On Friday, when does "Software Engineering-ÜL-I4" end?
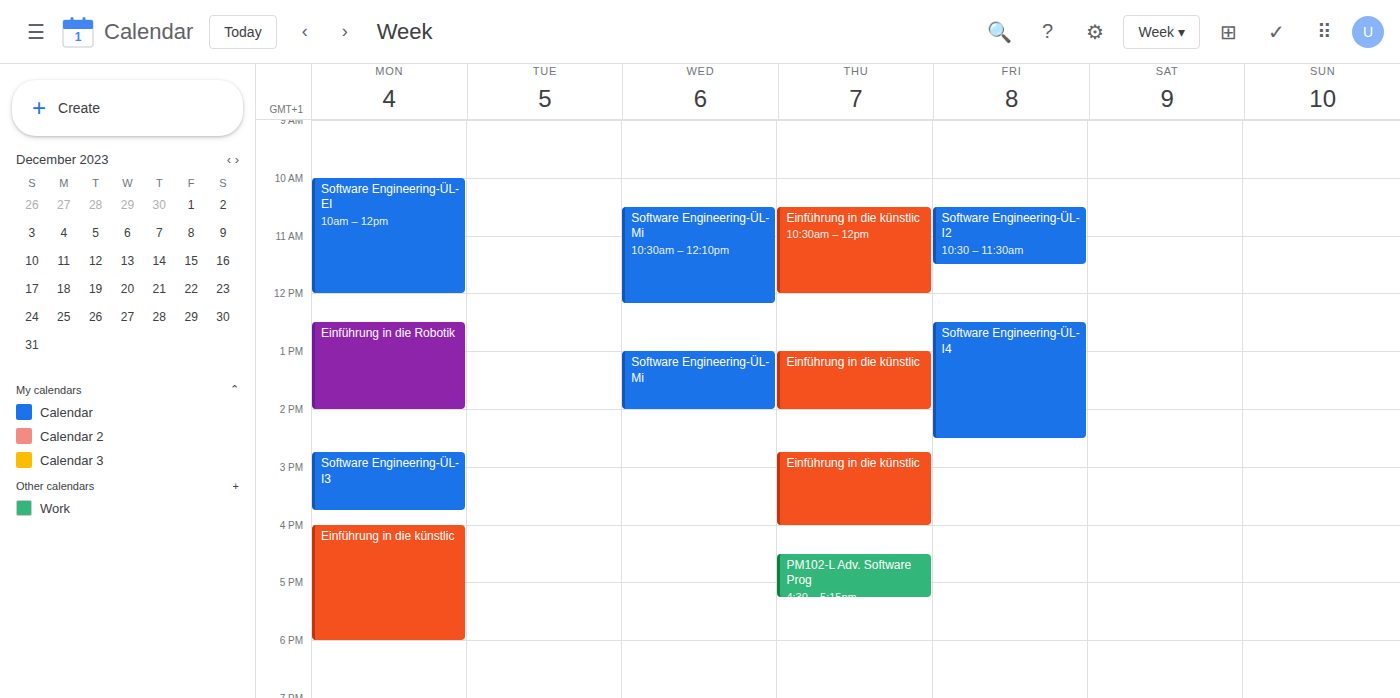
2:30 PM